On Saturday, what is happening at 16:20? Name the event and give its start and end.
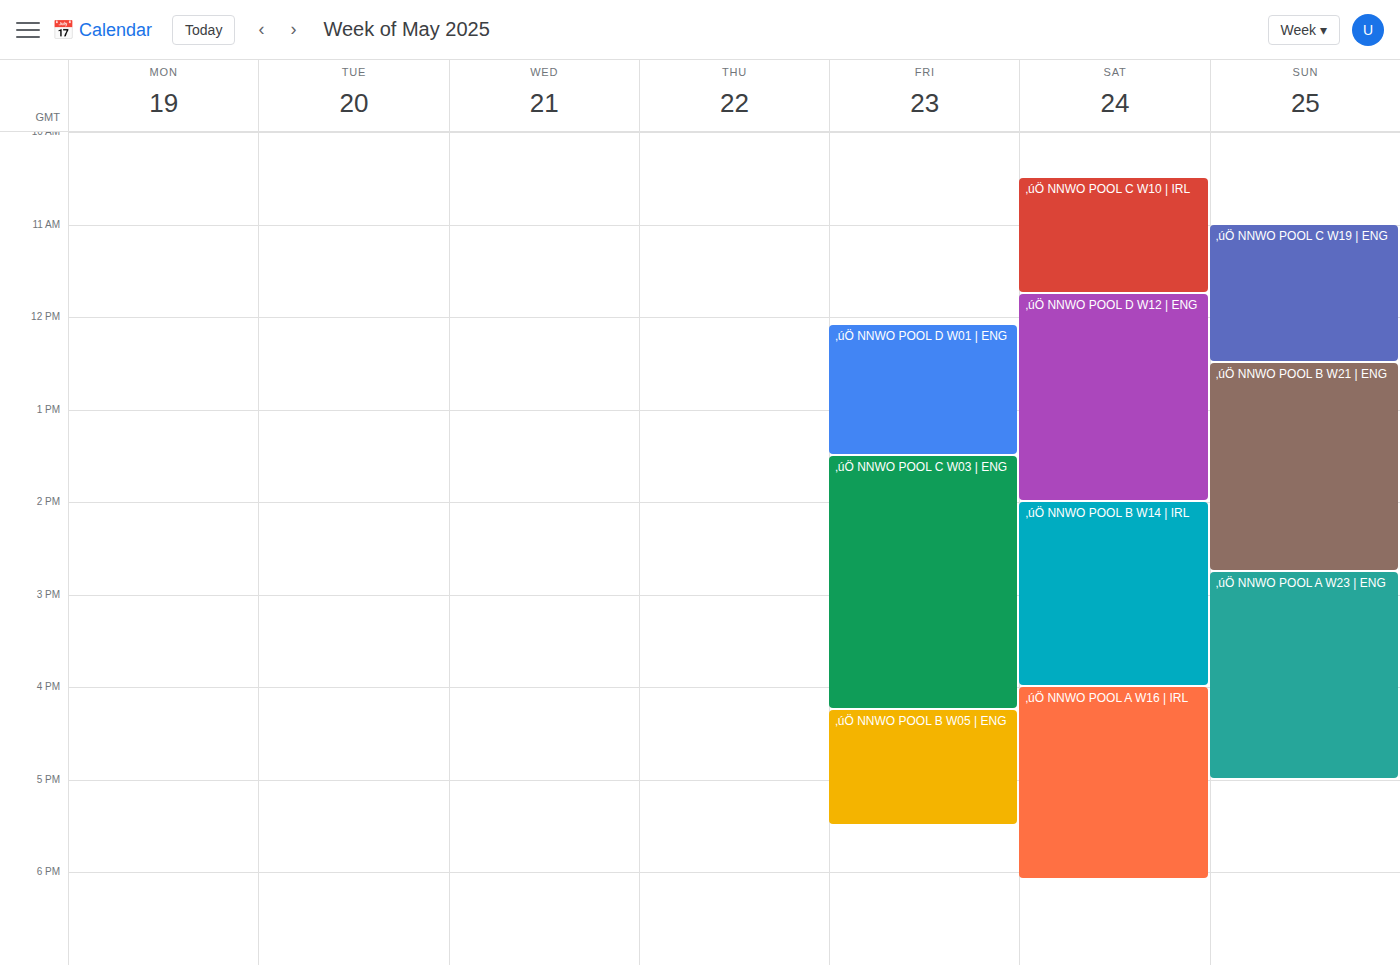
"‚úÖ NNWO POOL A W16 | IRL", 16:00 to 18:05